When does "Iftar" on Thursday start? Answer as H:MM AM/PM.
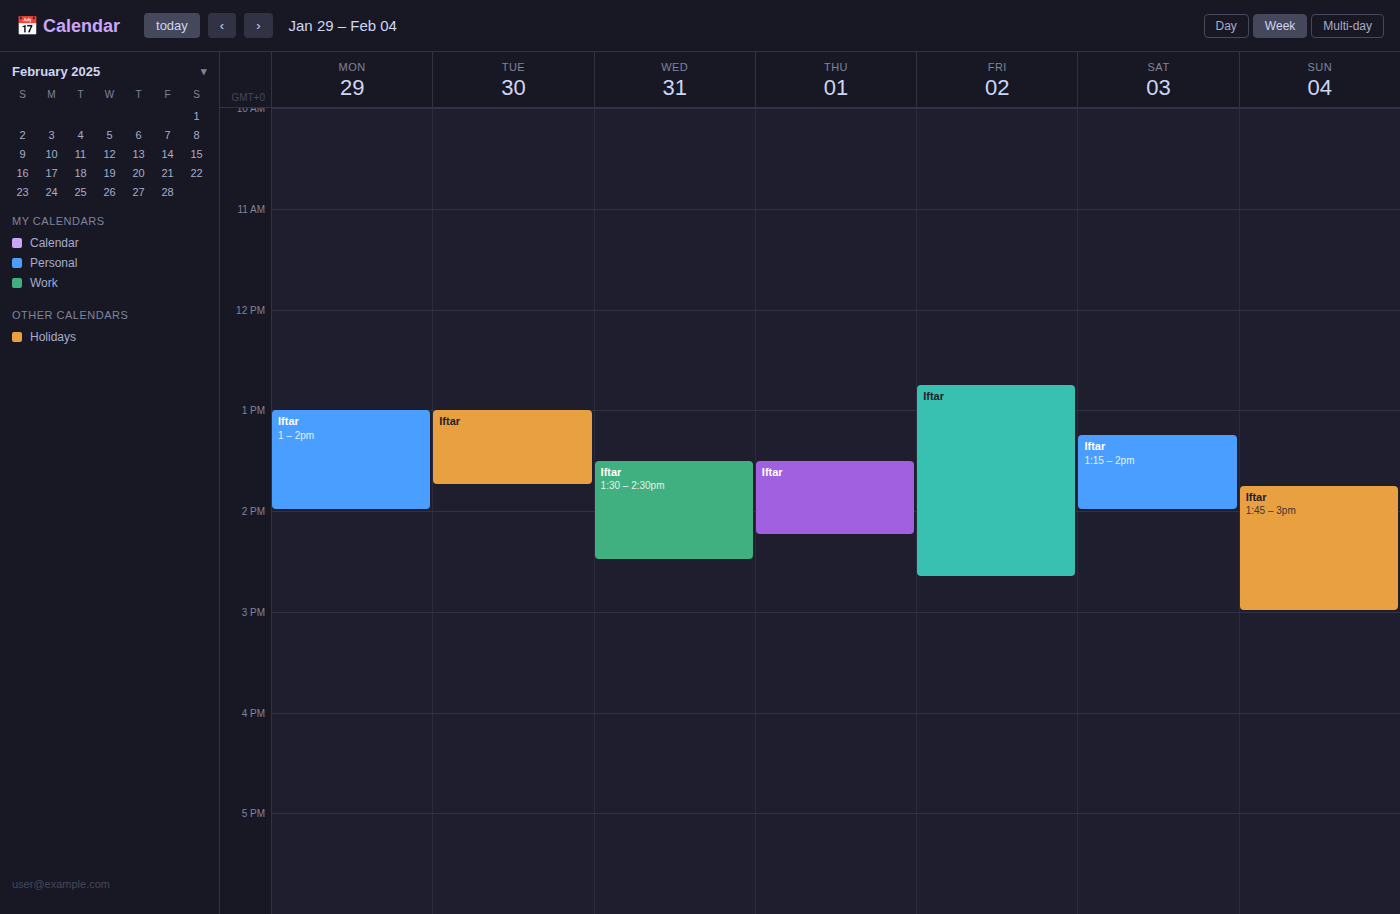
1:30 PM